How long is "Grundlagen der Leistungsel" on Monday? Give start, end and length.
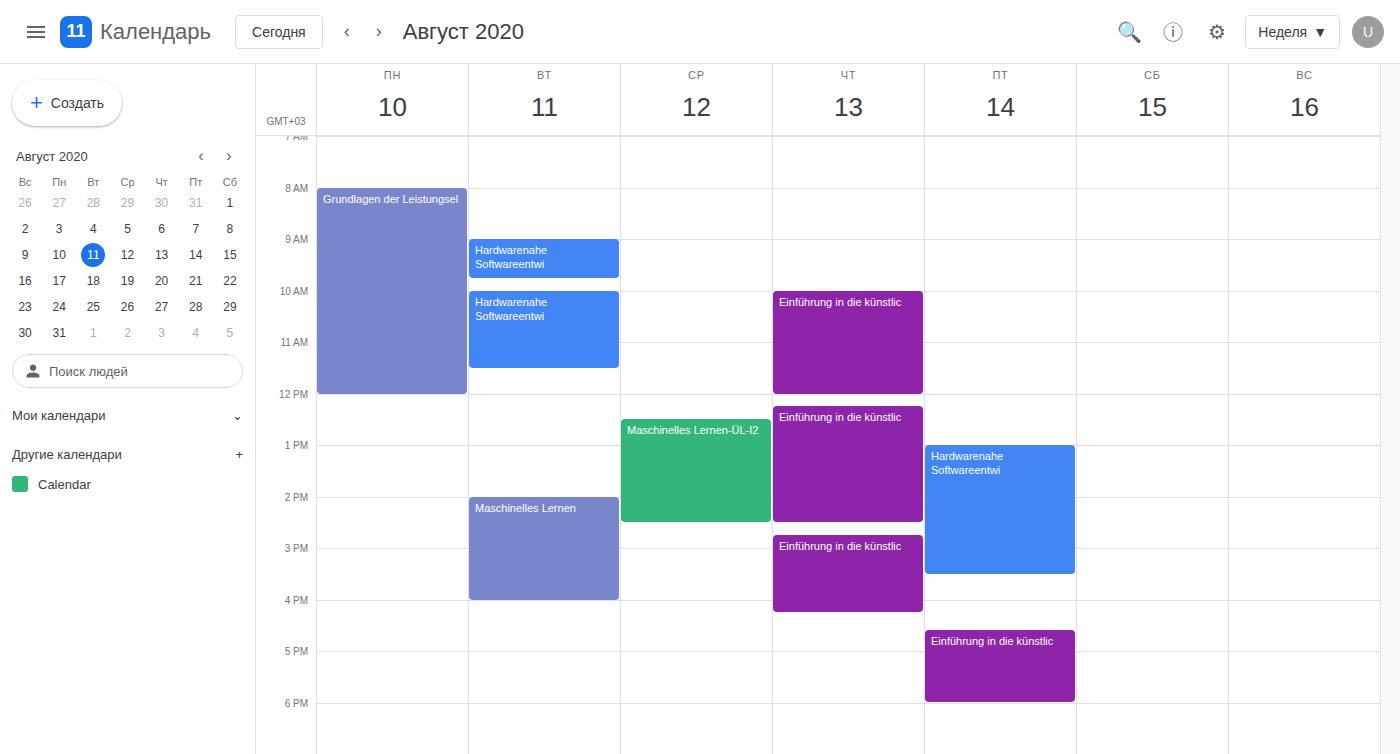
8:00 AM to 12:00 PM, 4 hours